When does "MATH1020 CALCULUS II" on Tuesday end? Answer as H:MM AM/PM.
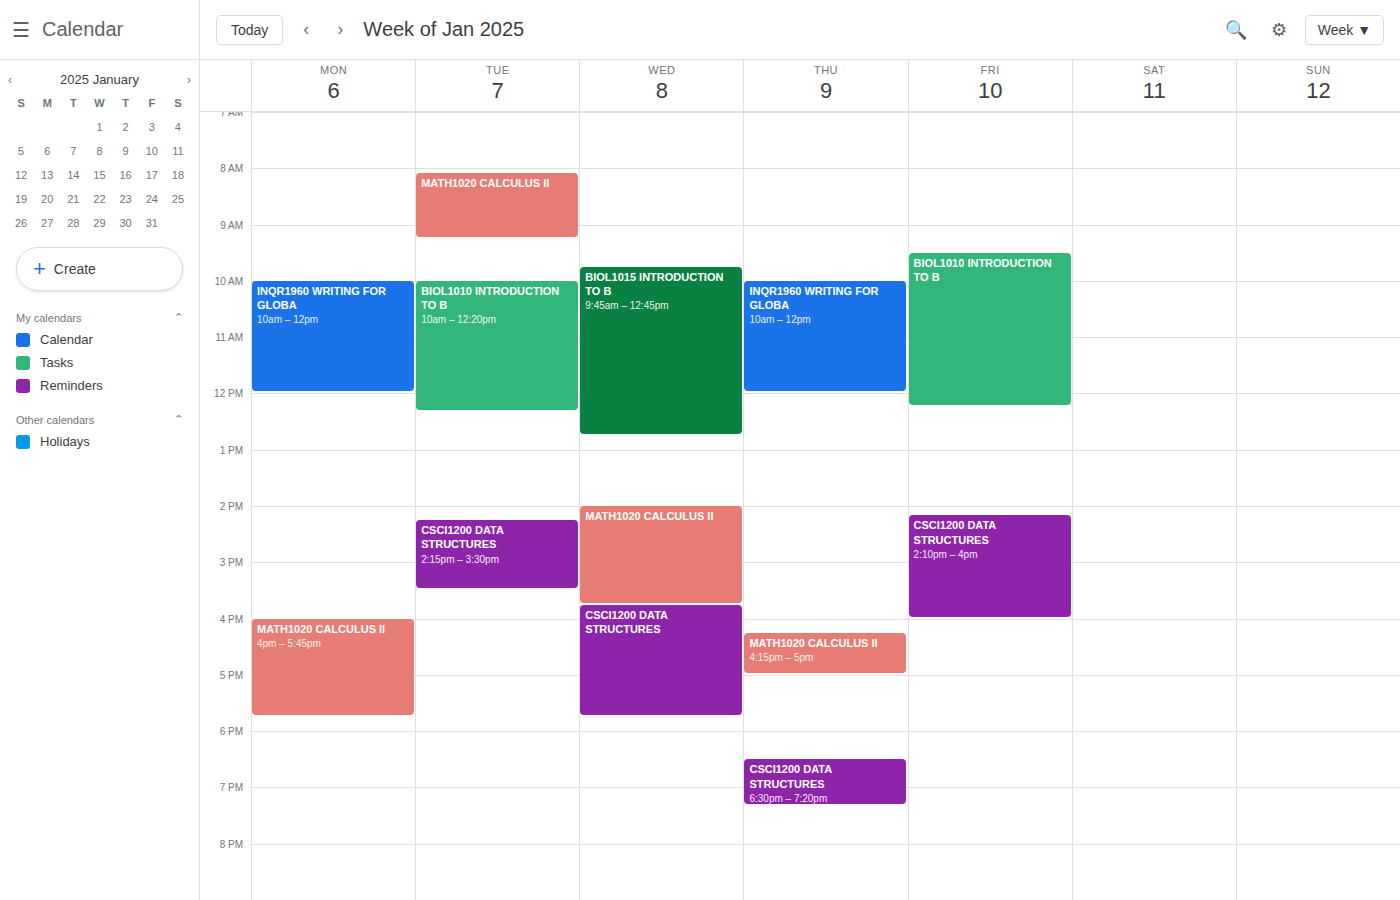
9:15 AM